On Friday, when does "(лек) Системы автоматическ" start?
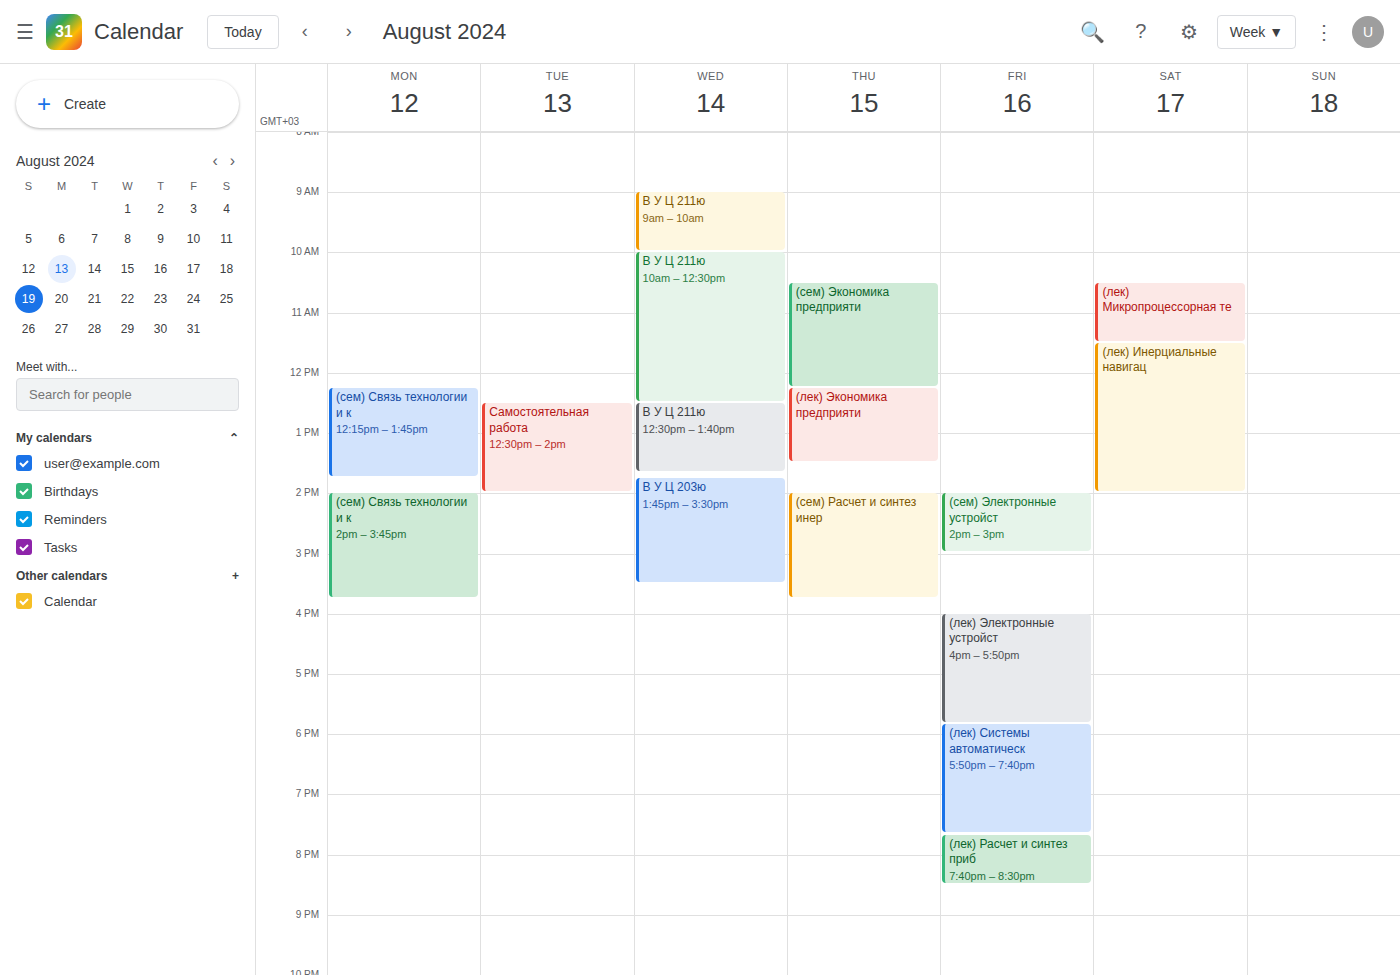
5:50 PM